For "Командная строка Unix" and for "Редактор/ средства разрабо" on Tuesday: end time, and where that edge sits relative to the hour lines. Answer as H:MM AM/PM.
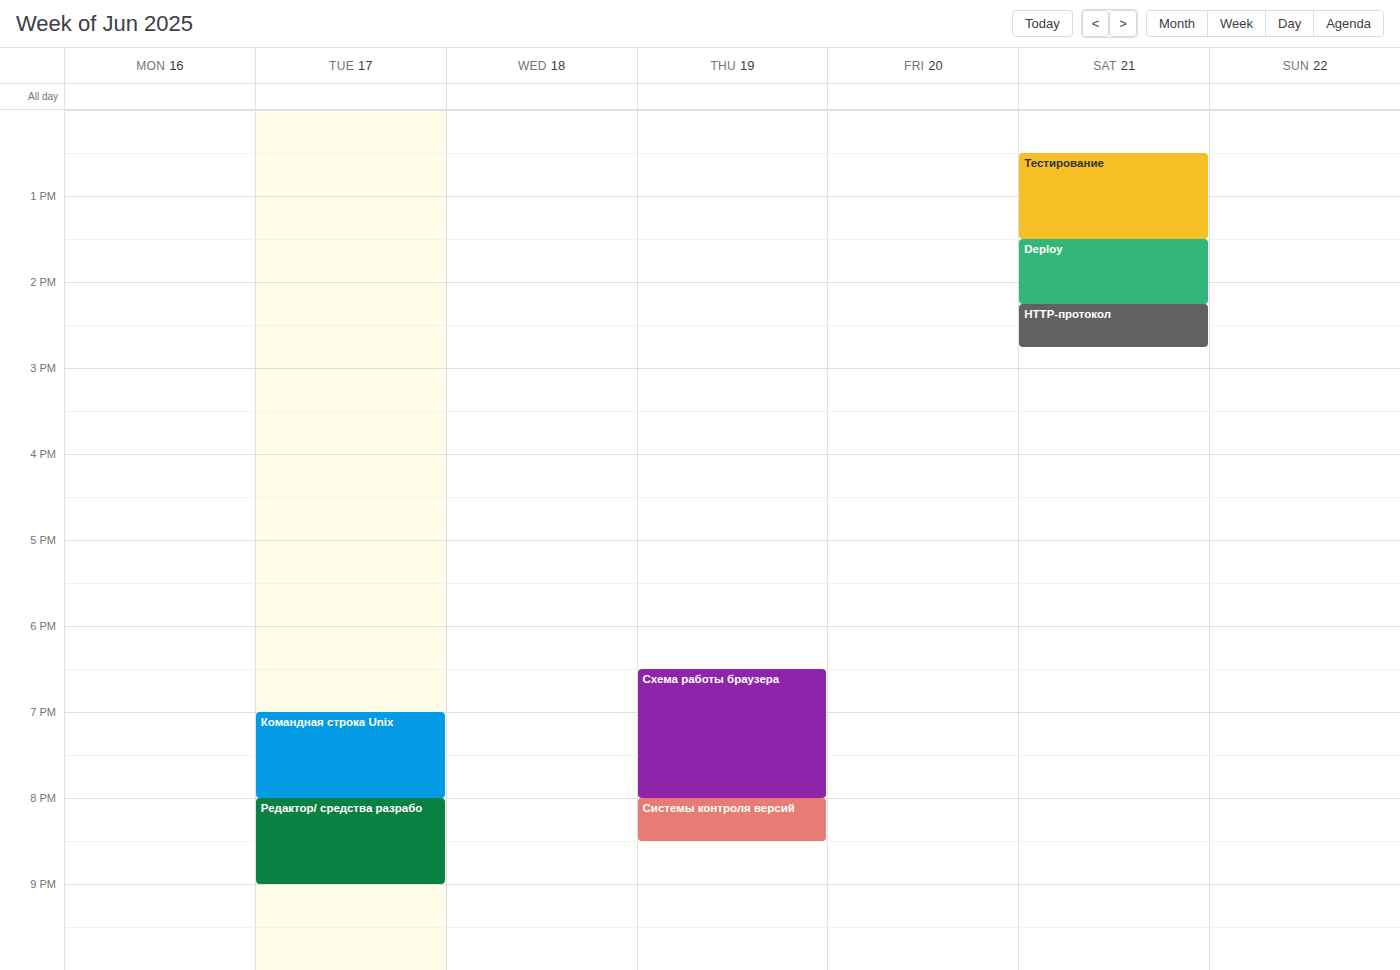
"Командная строка Unix": 8:00 PM, exactly on the 8 PM line. "Редактор/ средства разрабо": 9:00 PM, exactly on the 9 PM line.